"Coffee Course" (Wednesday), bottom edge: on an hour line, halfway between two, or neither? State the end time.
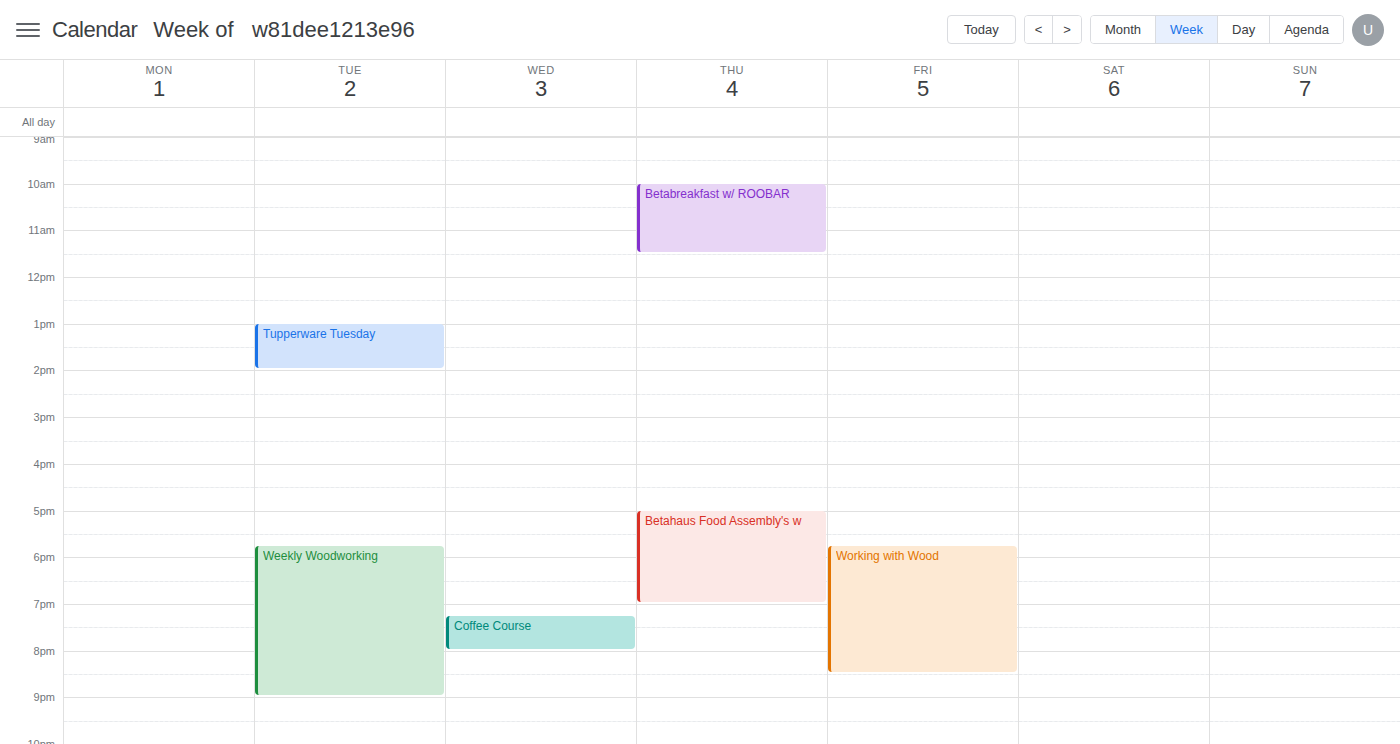
8:00 PM -- exactly on the 8 PM line.